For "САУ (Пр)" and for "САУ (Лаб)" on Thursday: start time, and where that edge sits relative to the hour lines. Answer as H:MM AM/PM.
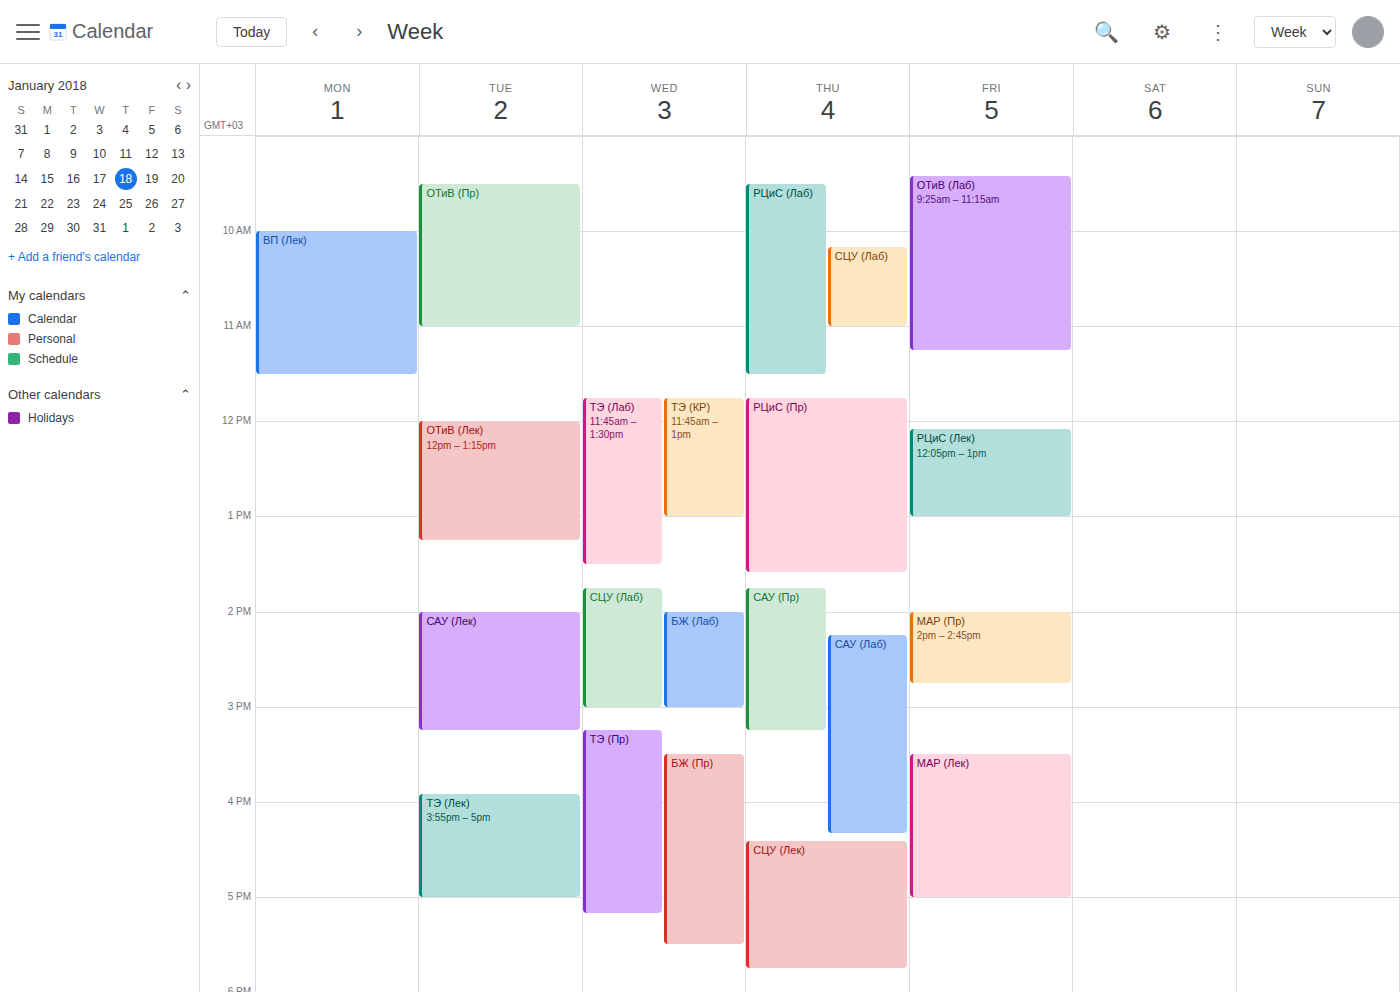
"САУ (Пр)": 1:45 PM, neither: three quarters of the way from the 1 PM line to the 2 PM line. "САУ (Лаб)": 2:15 PM, neither: a quarter of the way from the 2 PM line to the 3 PM line.